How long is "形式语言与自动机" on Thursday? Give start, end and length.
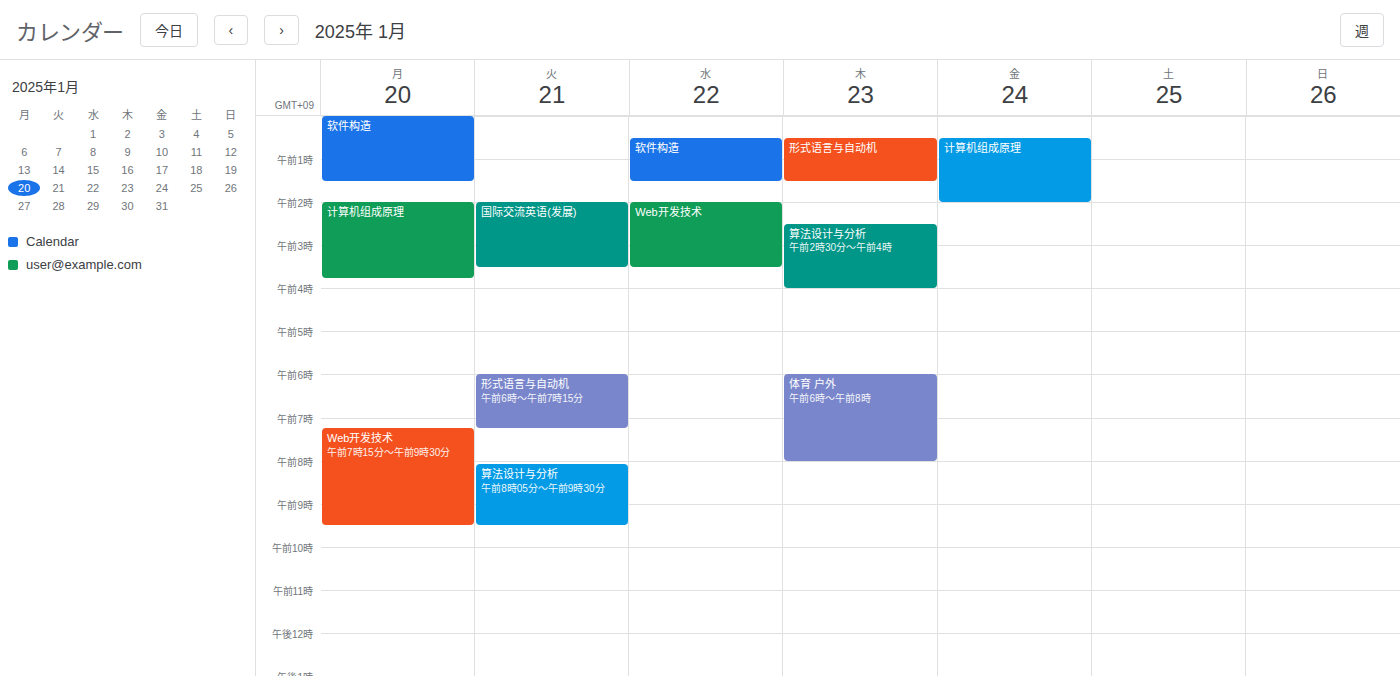
12:30 AM to 1:30 AM, 1 hour